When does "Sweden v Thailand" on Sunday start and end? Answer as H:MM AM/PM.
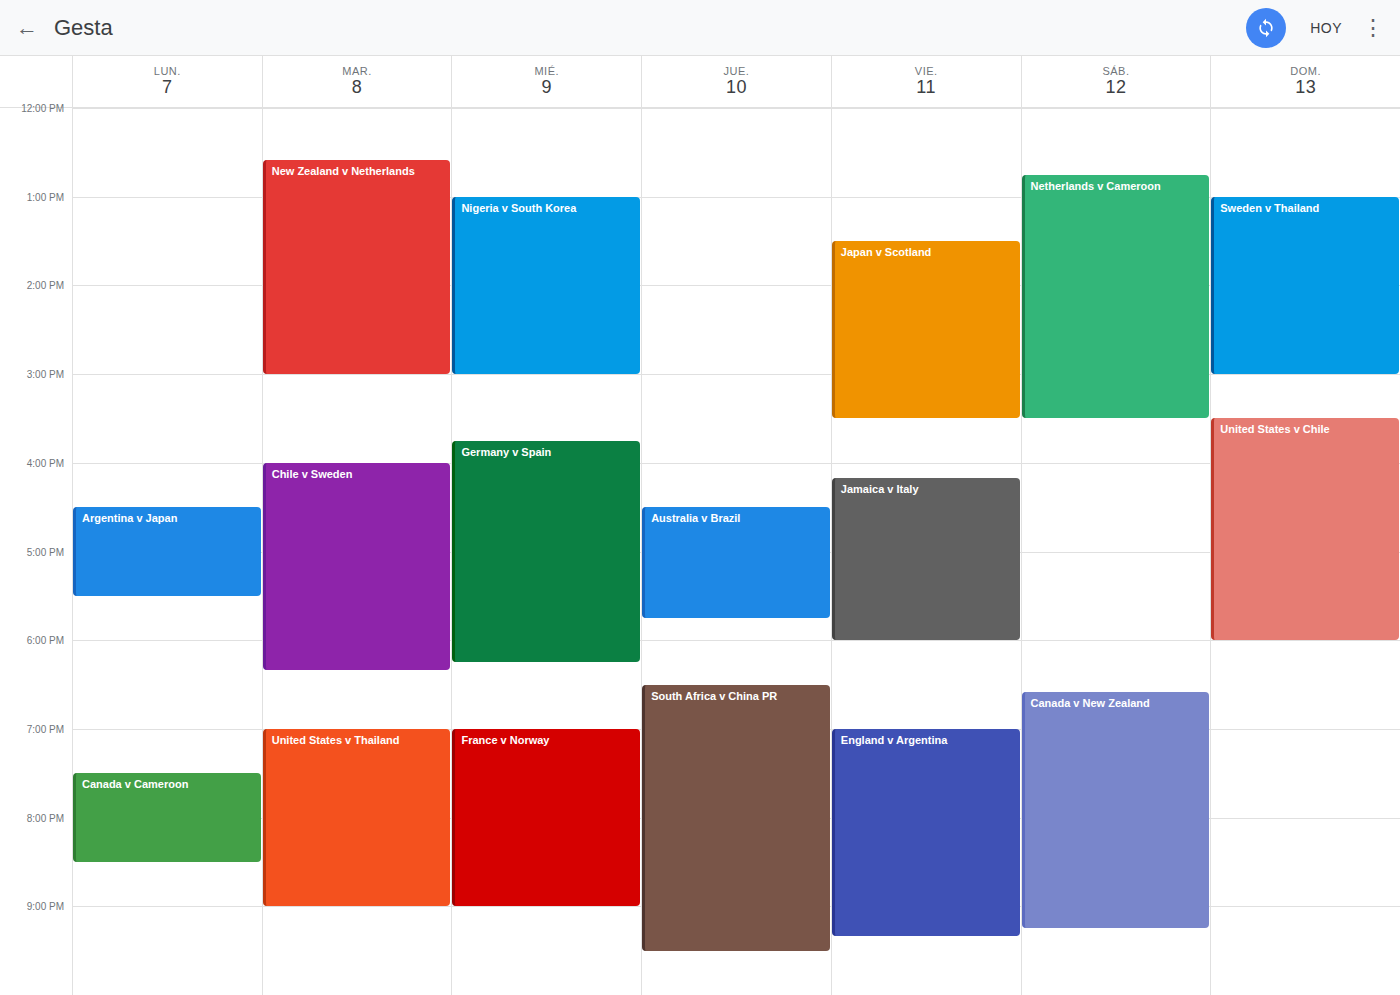
1:00 PM to 3:00 PM